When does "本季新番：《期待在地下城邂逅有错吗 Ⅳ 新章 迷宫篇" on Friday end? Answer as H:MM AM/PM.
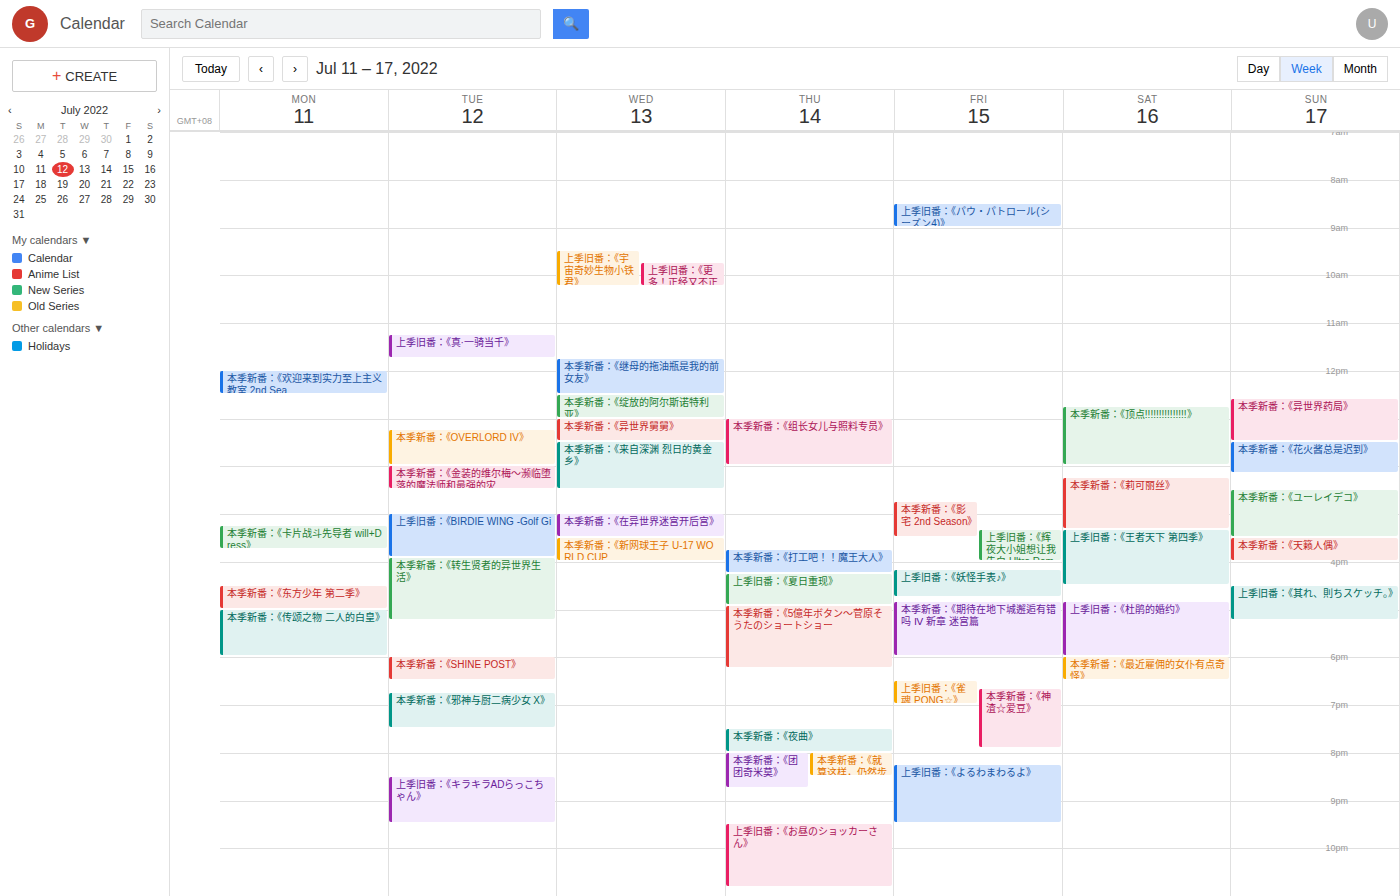
6:00 PM